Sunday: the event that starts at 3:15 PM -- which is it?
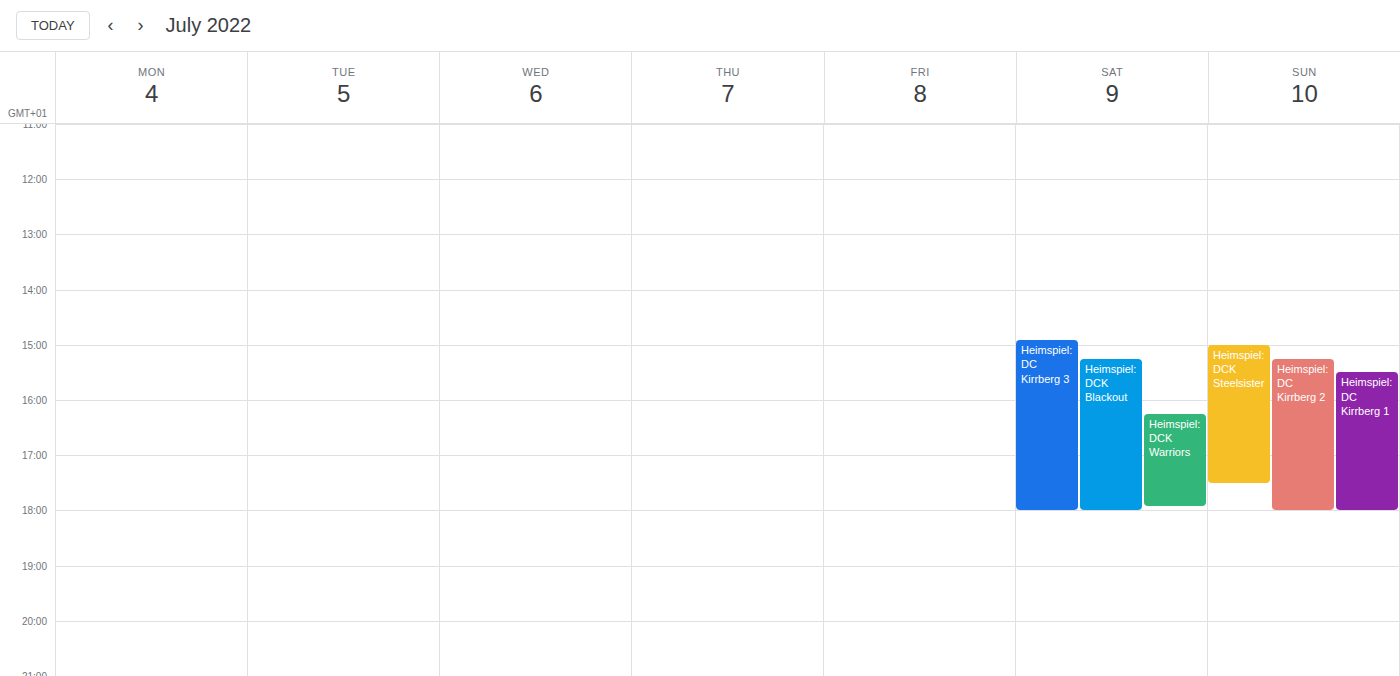
"Heimspiel: DC Kirrberg 2"